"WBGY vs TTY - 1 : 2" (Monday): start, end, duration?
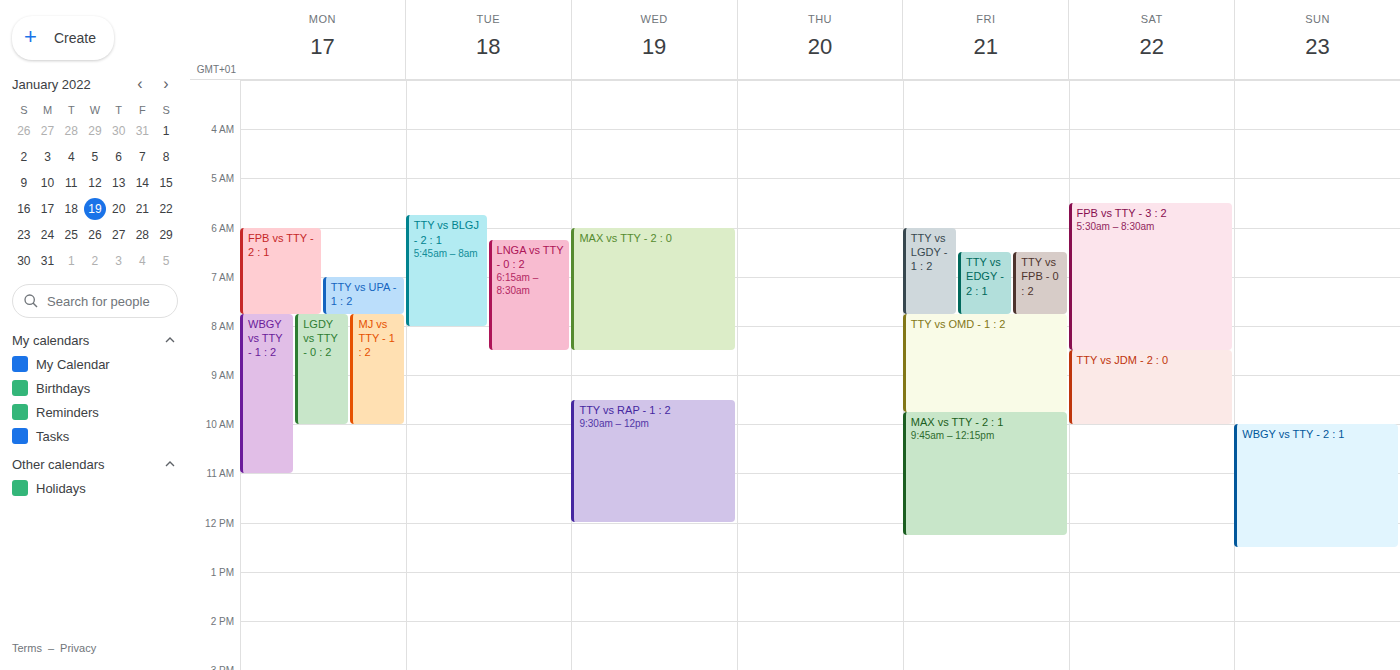
7:45 AM to 11:00 AM, 3 hours 15 minutes